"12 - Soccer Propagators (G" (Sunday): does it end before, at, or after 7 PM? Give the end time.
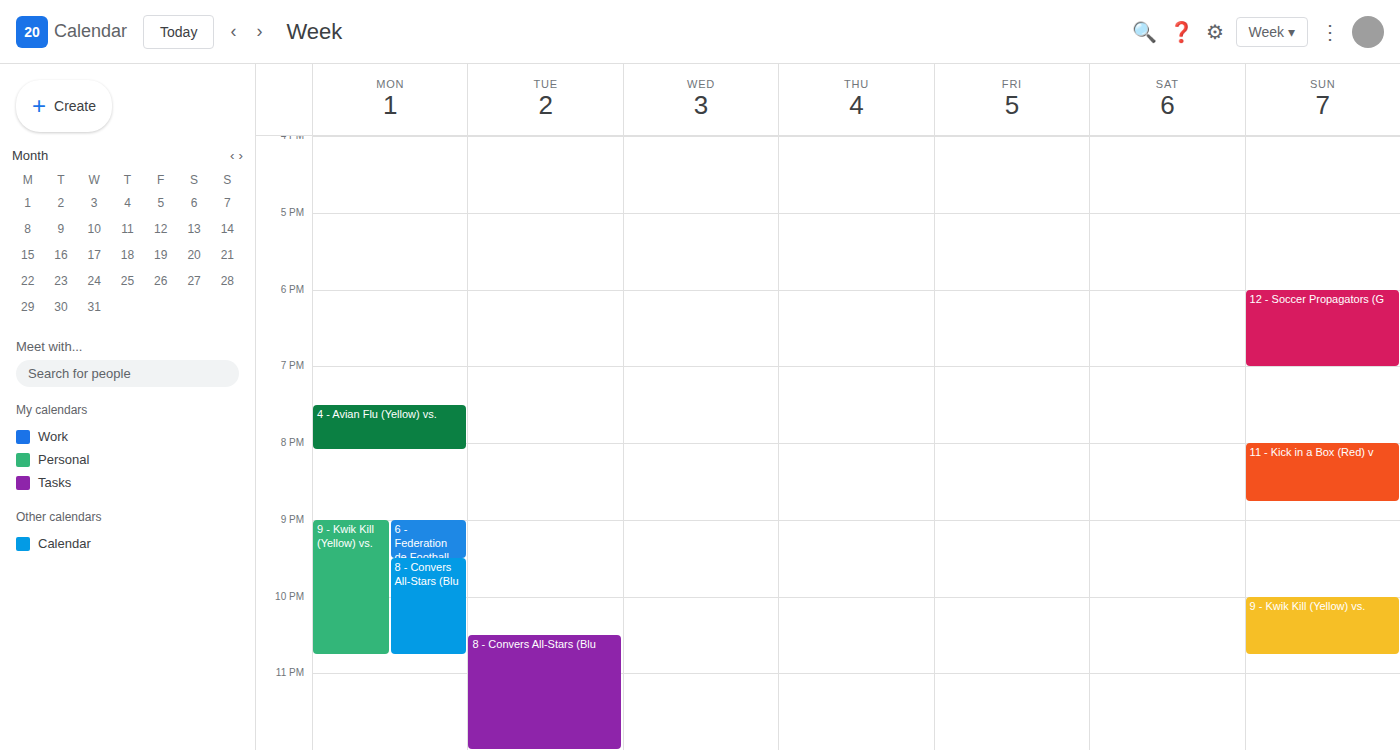
7:00 PM -- exactly at 7 PM, on the 7 PM line.